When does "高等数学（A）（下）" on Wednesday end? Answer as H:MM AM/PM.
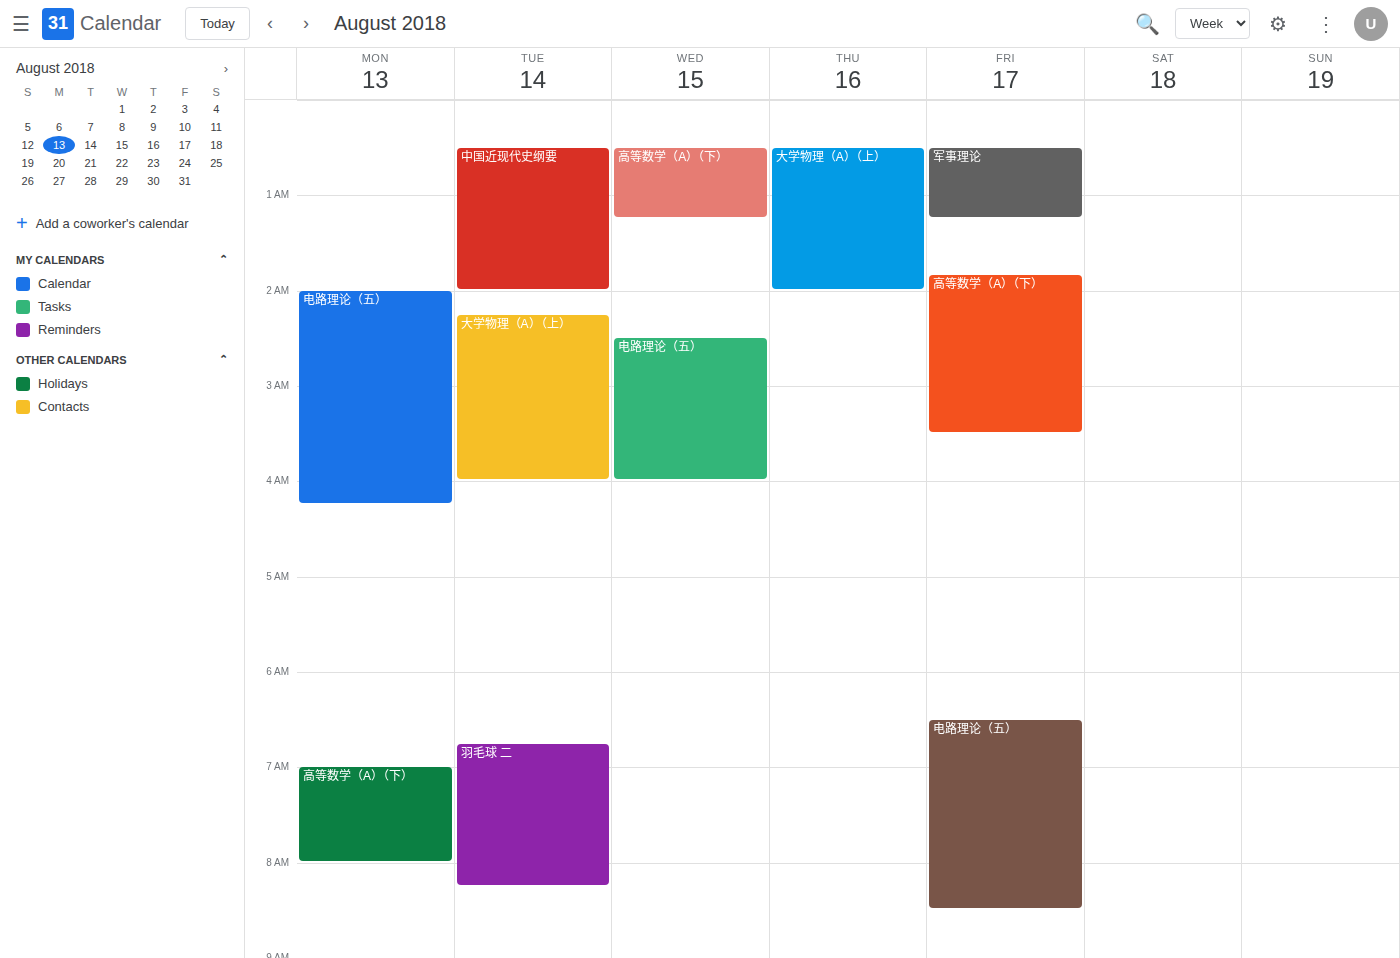
1:15 AM